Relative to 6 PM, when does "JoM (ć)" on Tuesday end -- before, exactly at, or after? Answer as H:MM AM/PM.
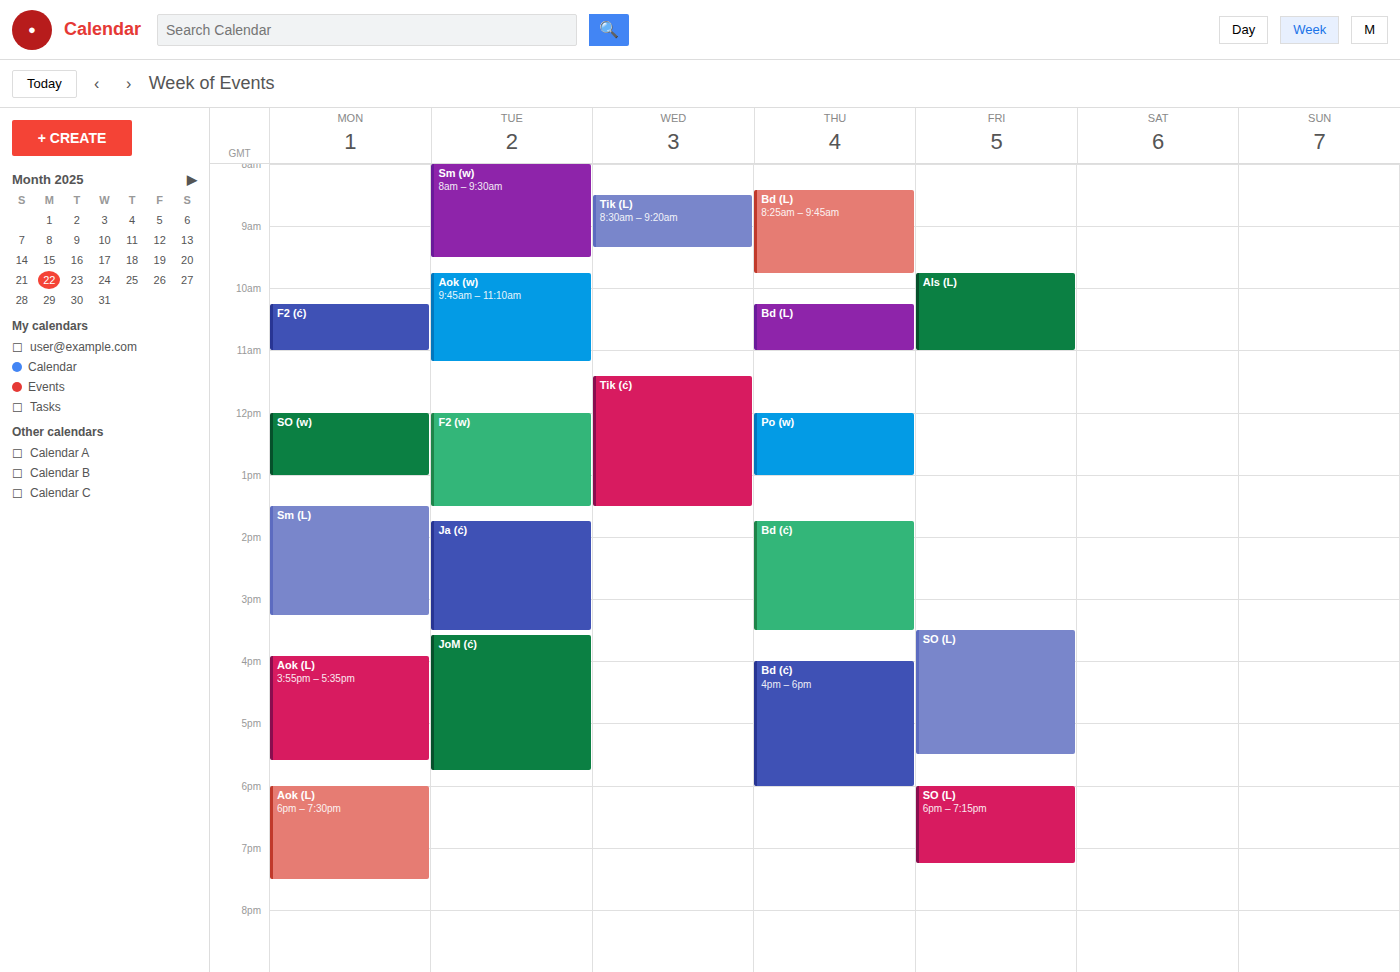
5:45 PM -- before 6 PM, 15 minutes above the 6 PM line.